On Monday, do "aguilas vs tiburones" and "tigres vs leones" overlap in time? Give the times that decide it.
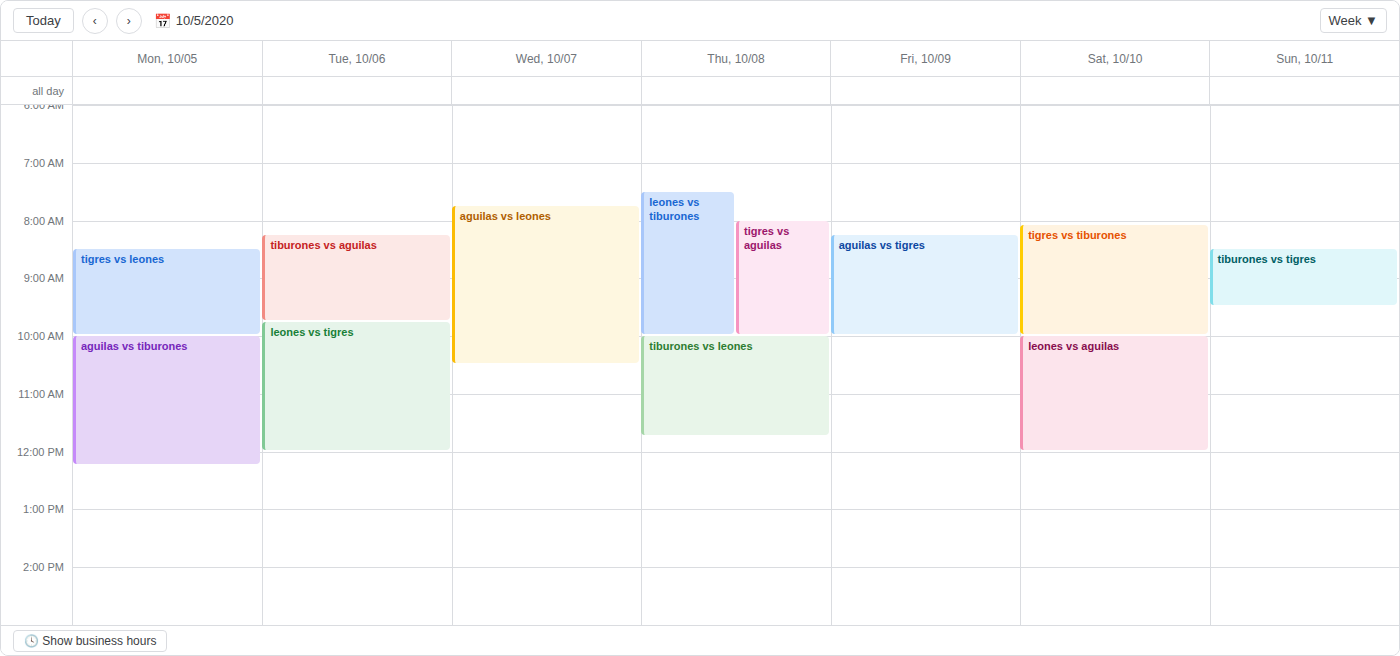
"tigres vs leones" ends at 10:00 AM, exactly when "aguilas vs tiburones" starts -- they touch but do not overlap.